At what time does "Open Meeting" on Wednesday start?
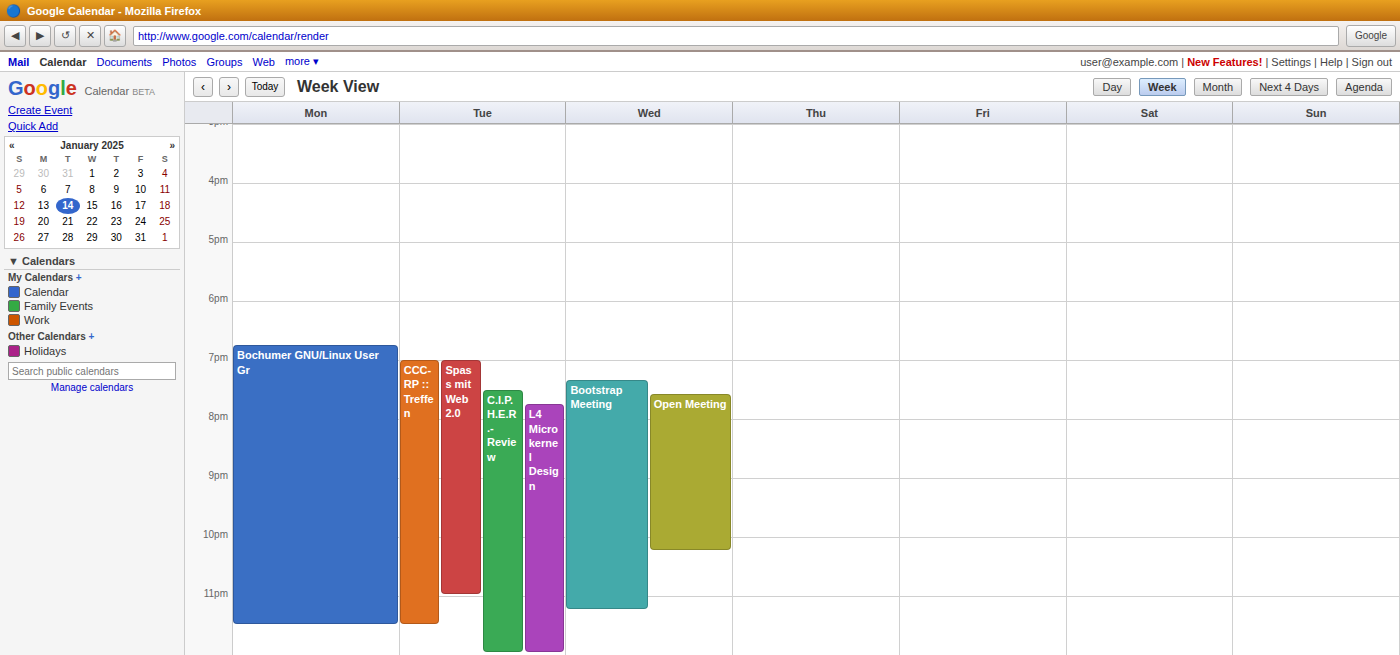
7:35 PM